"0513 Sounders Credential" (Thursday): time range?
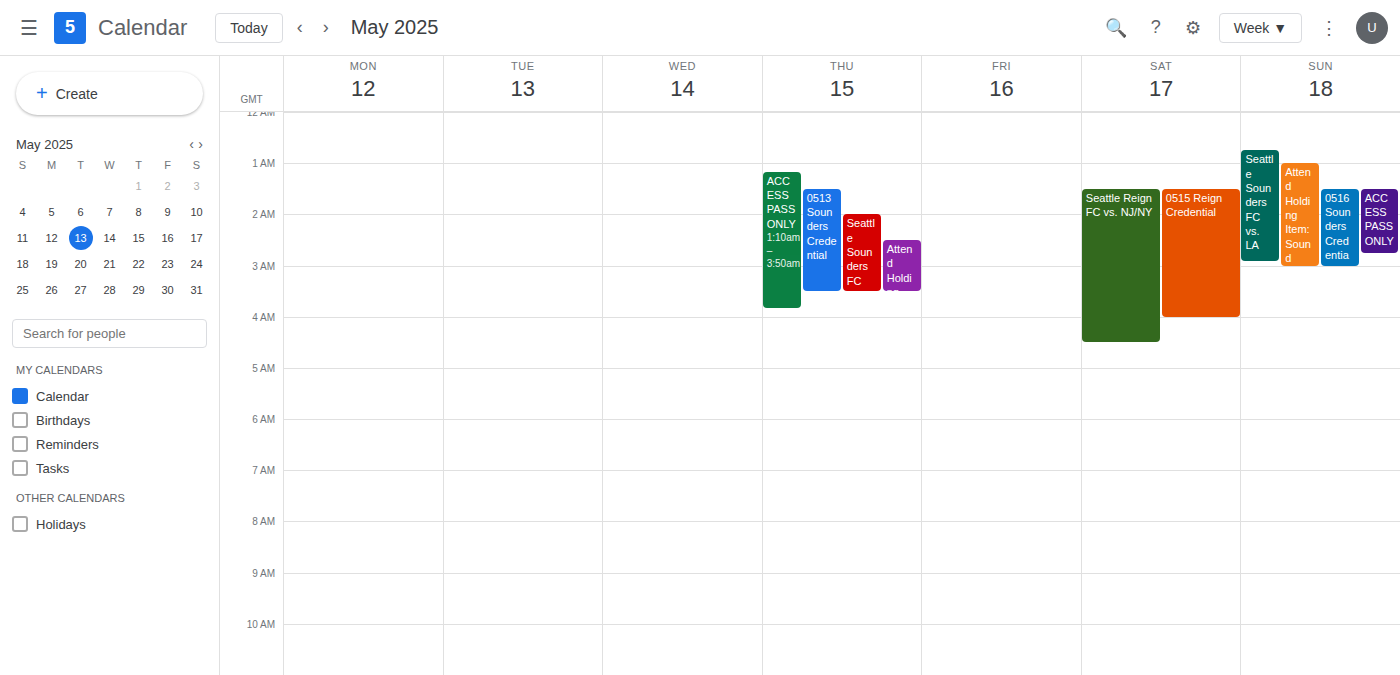
1:30 AM to 3:30 AM